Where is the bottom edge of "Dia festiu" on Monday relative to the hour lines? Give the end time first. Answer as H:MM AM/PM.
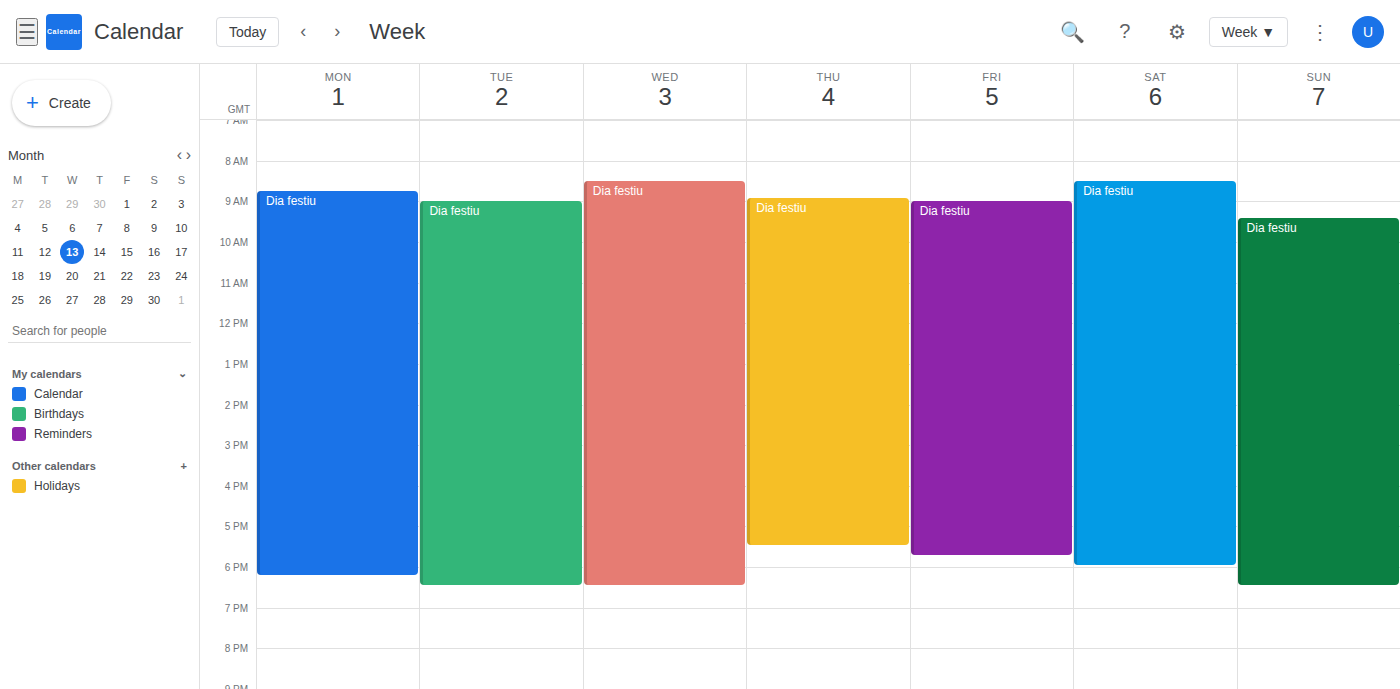
6:15 PM -- neither: a quarter of the way from the 6 PM line to the 7 PM line.